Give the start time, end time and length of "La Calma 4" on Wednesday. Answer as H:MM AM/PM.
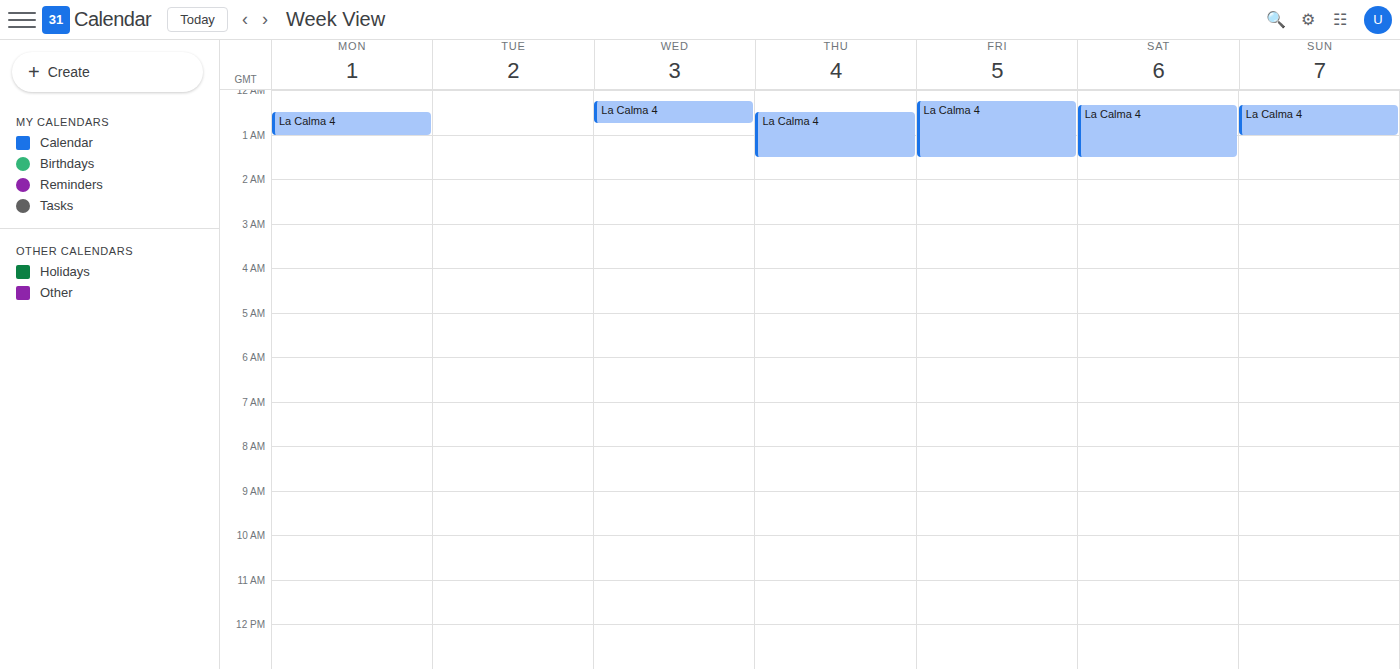
12:15 AM to 12:45 AM, 30 minutes